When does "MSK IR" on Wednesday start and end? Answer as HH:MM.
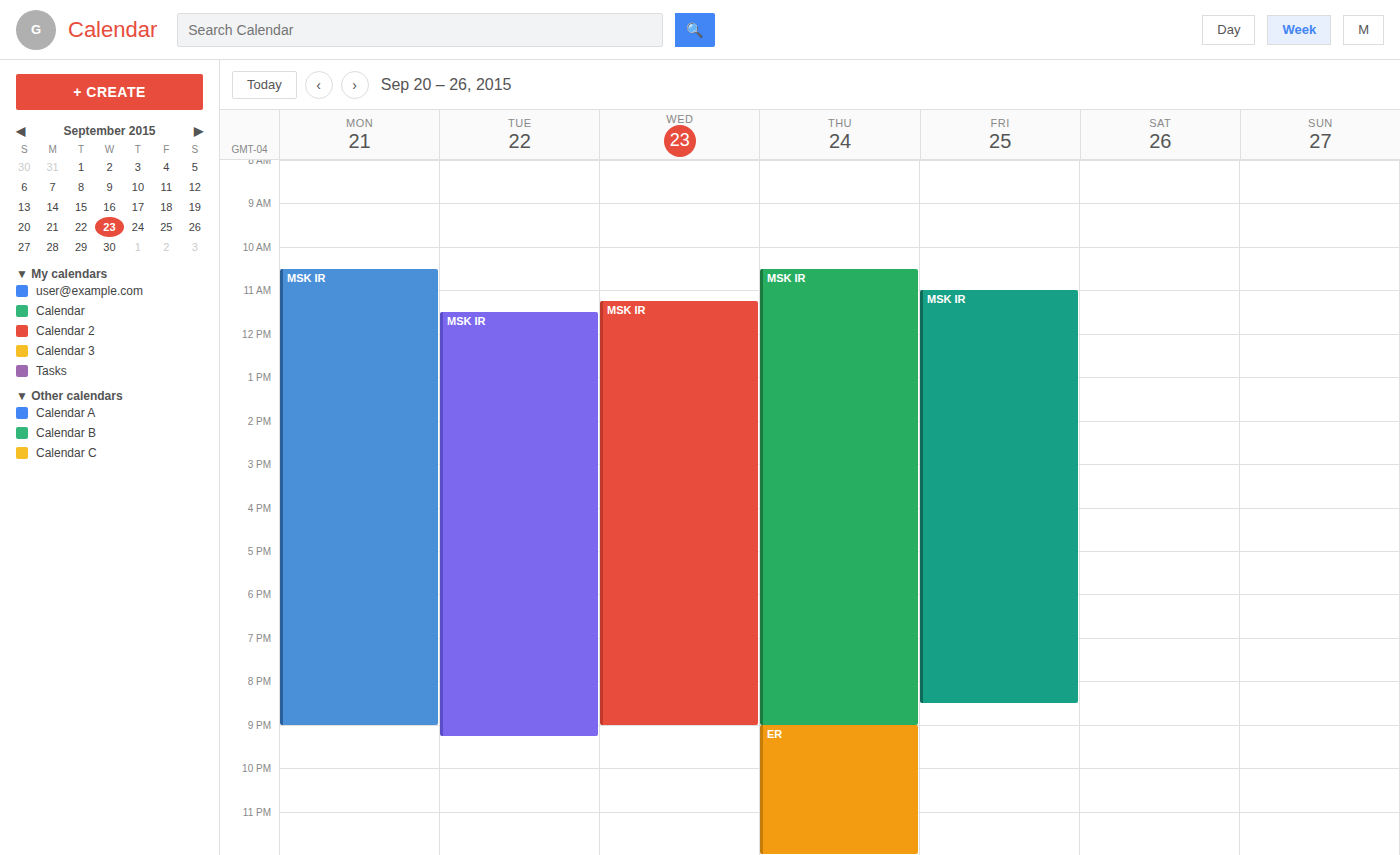
11:15 to 21:00